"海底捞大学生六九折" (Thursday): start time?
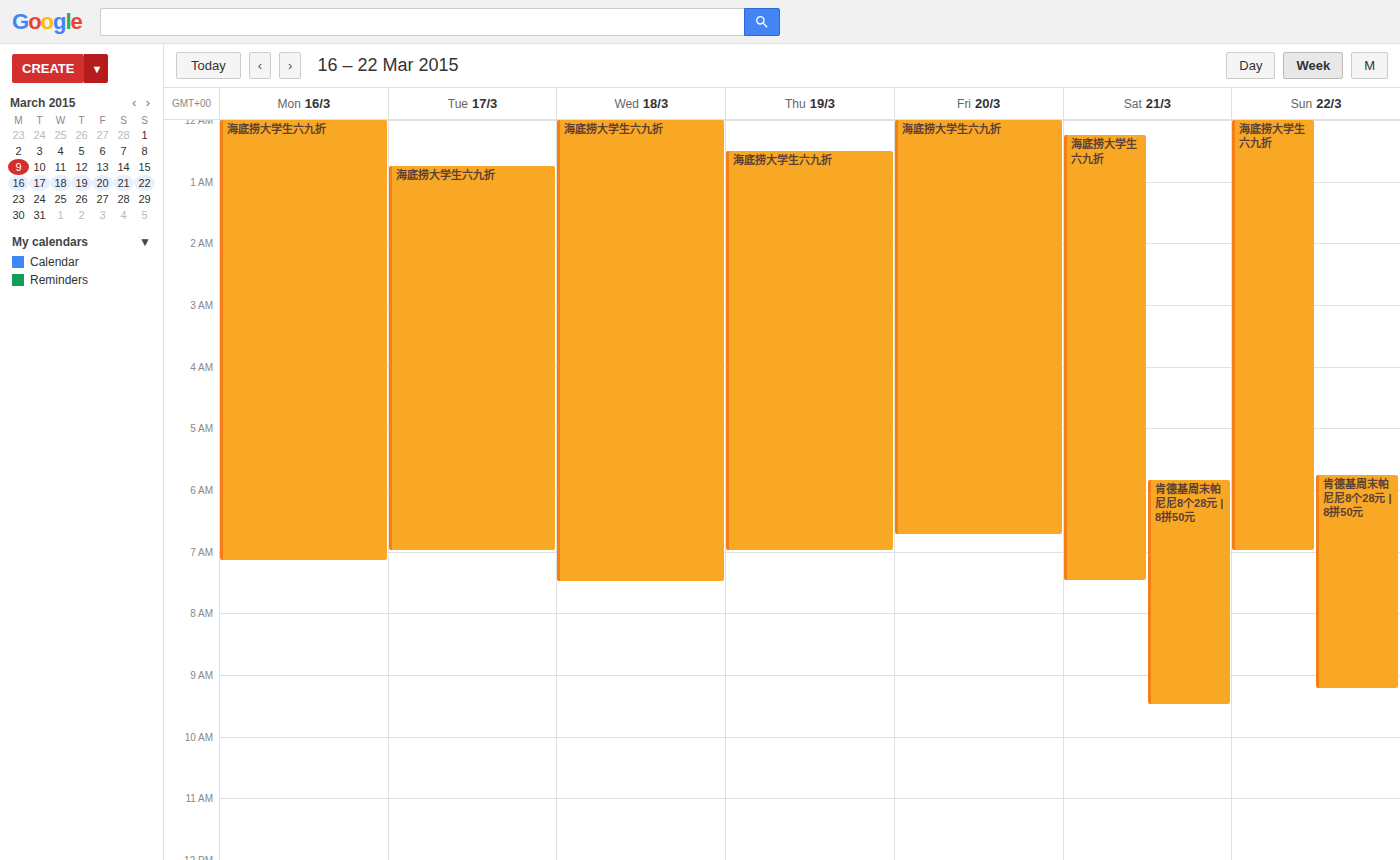
12:30 AM